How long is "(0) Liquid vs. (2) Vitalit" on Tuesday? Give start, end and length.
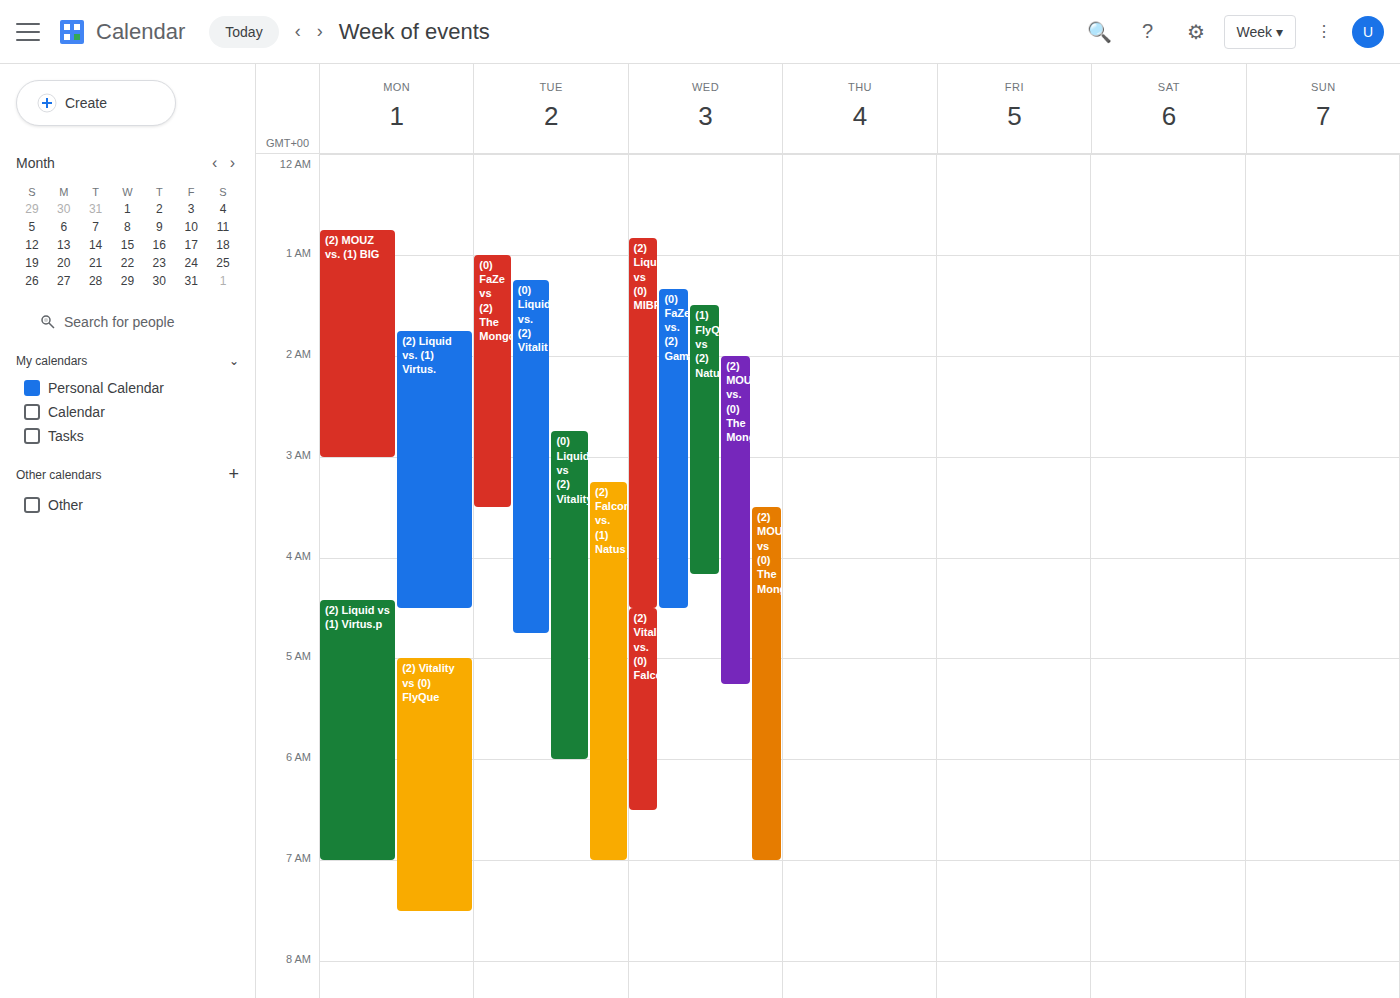
1:15 AM to 4:45 AM, 3 hours 30 minutes